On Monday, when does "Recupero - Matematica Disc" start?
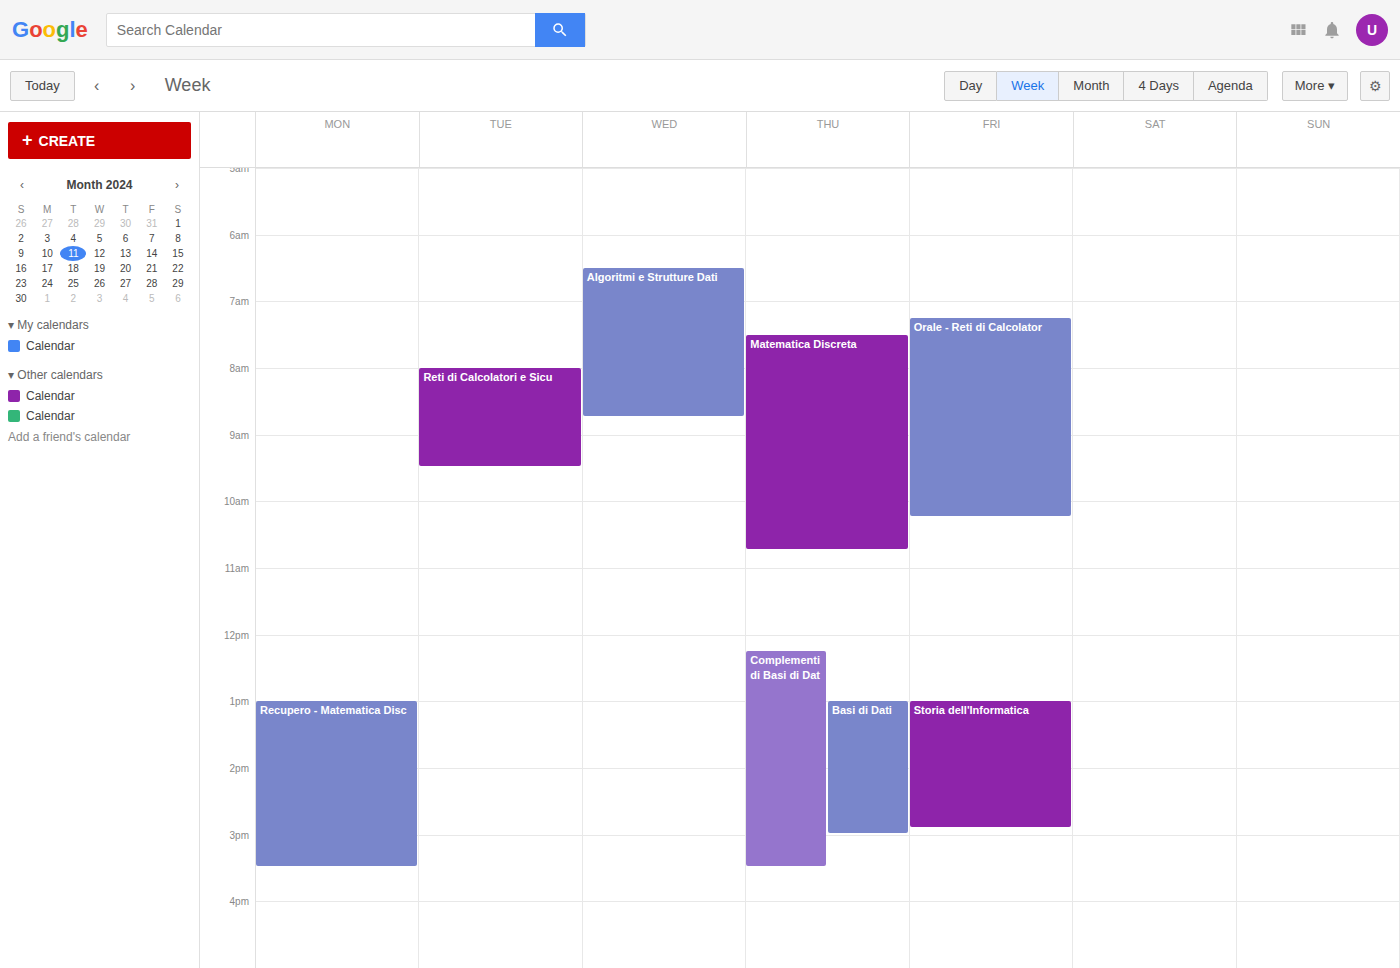
1:00 PM